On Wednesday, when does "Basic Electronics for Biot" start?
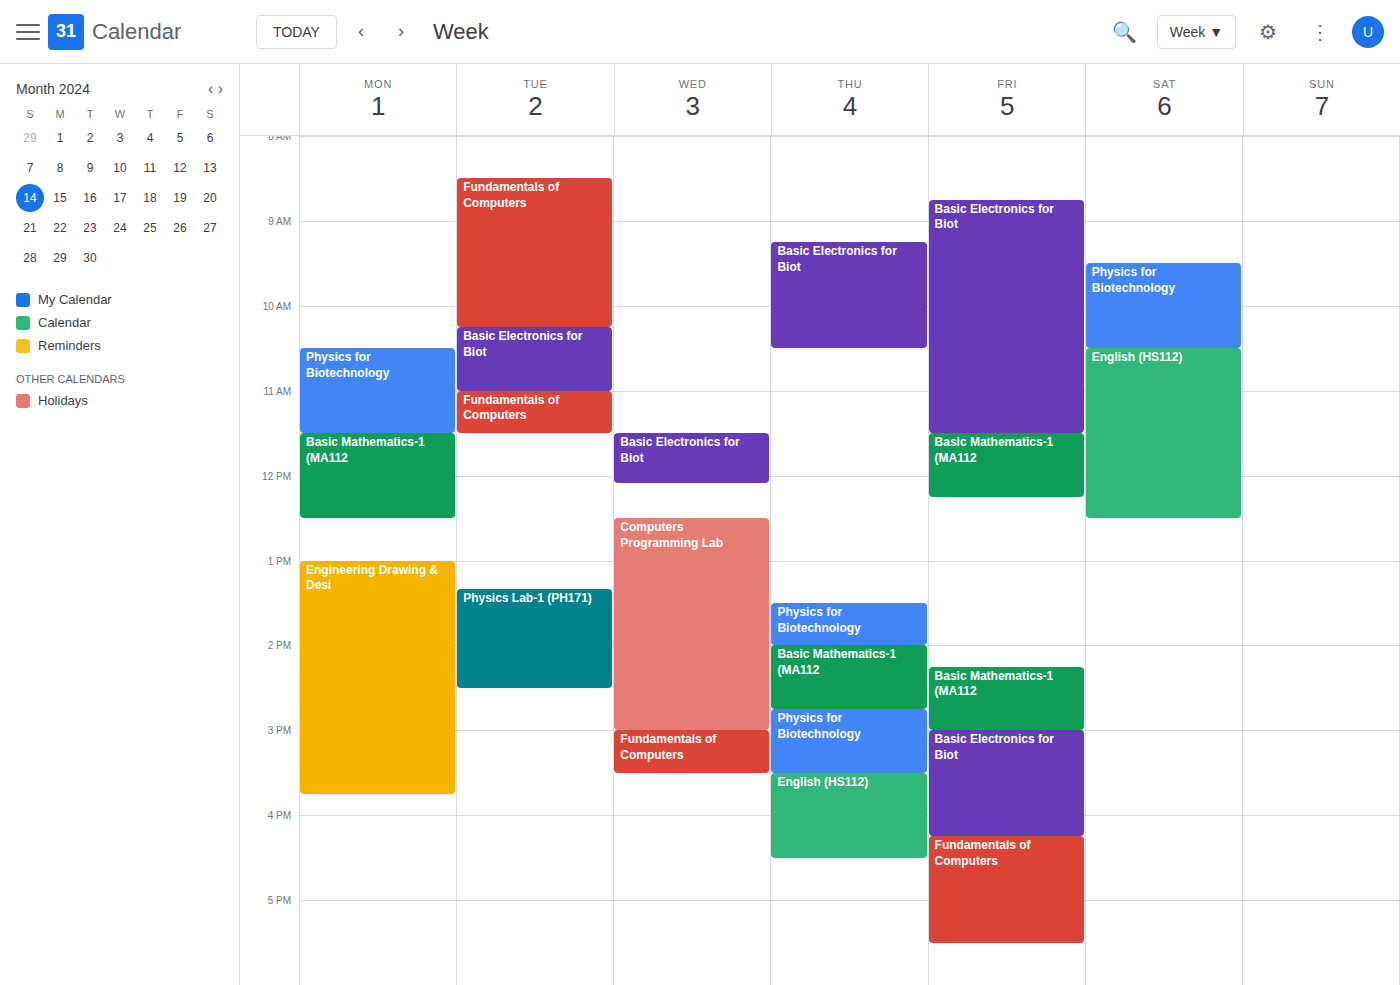
11:30 AM